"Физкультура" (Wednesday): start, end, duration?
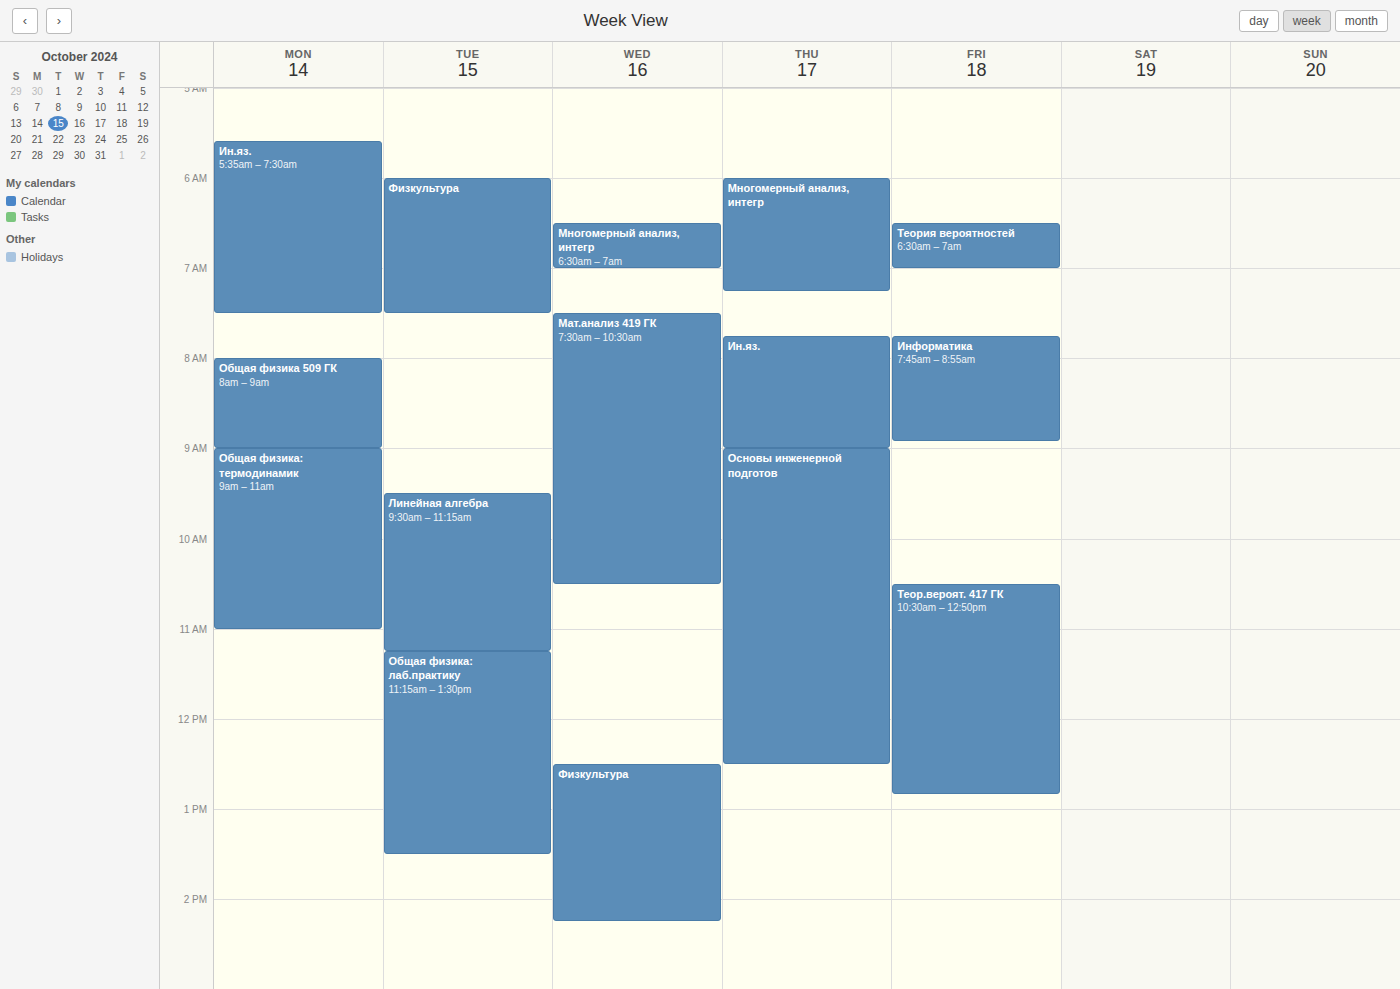
12:30 PM to 2:15 PM, 1 hour 45 minutes